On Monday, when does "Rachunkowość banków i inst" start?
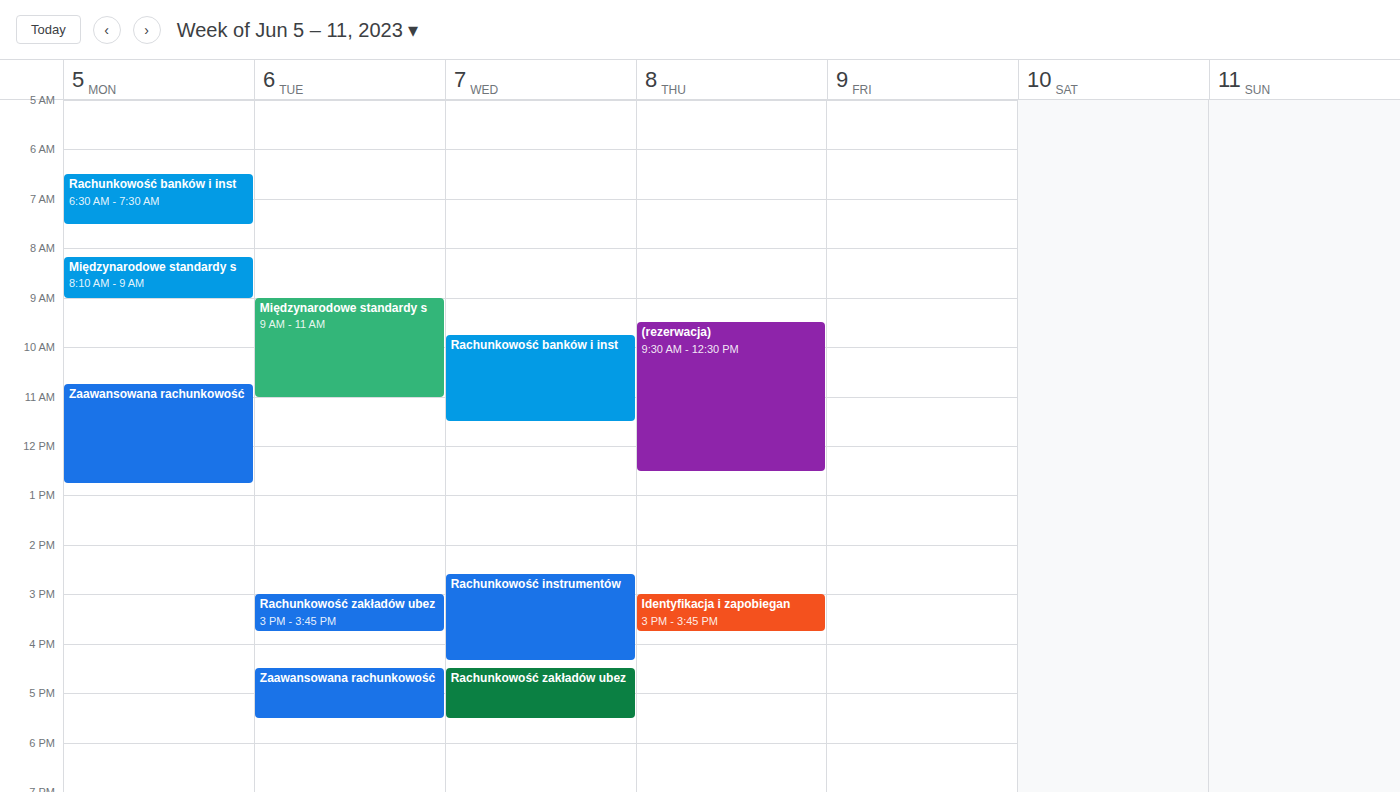
6:30 AM